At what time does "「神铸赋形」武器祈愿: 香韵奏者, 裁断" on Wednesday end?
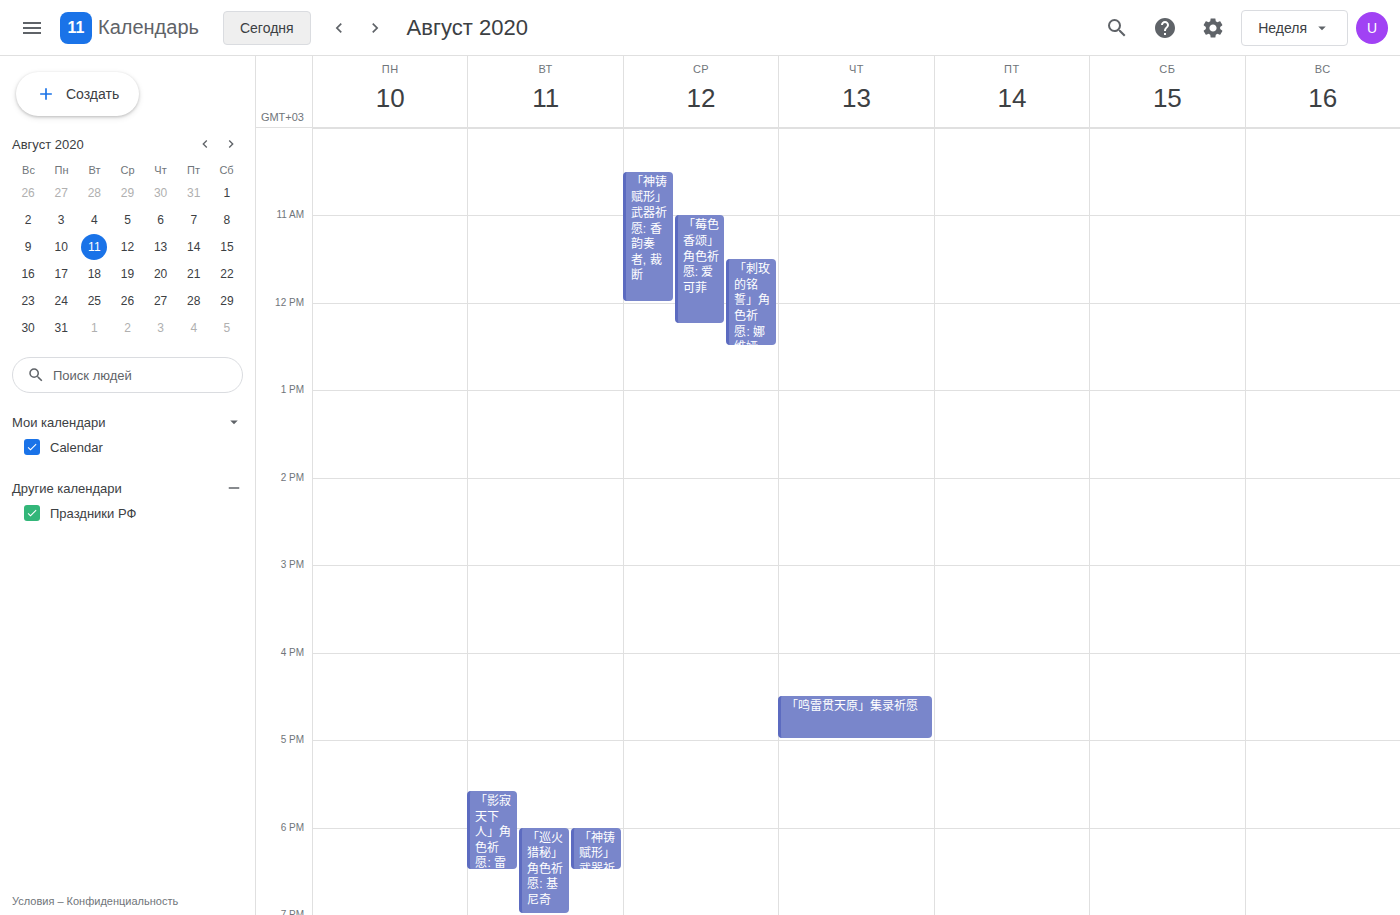
12:00 PM